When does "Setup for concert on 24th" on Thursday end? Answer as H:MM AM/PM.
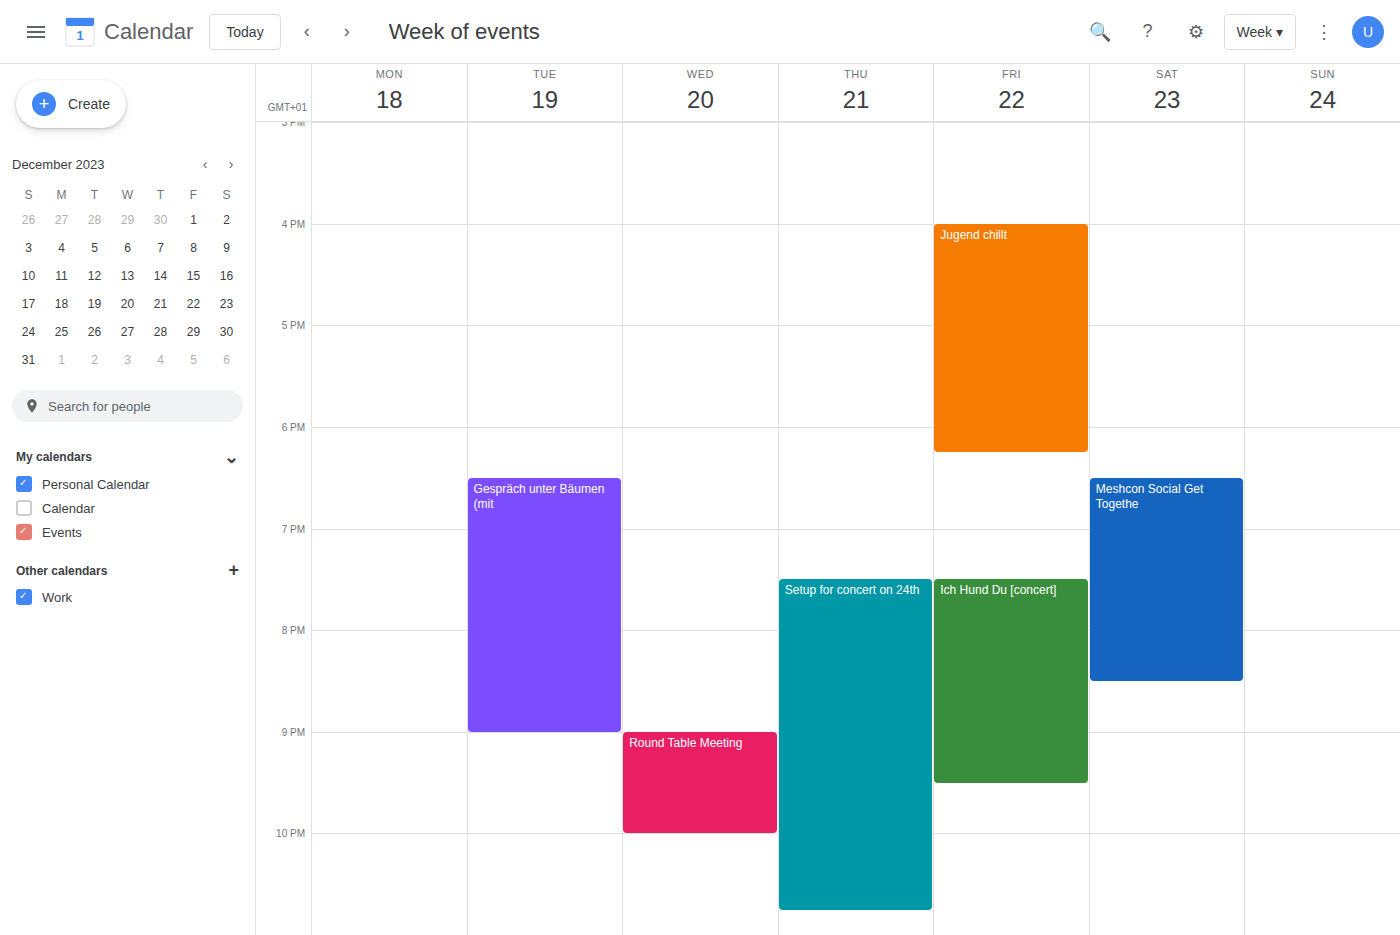
10:45 PM